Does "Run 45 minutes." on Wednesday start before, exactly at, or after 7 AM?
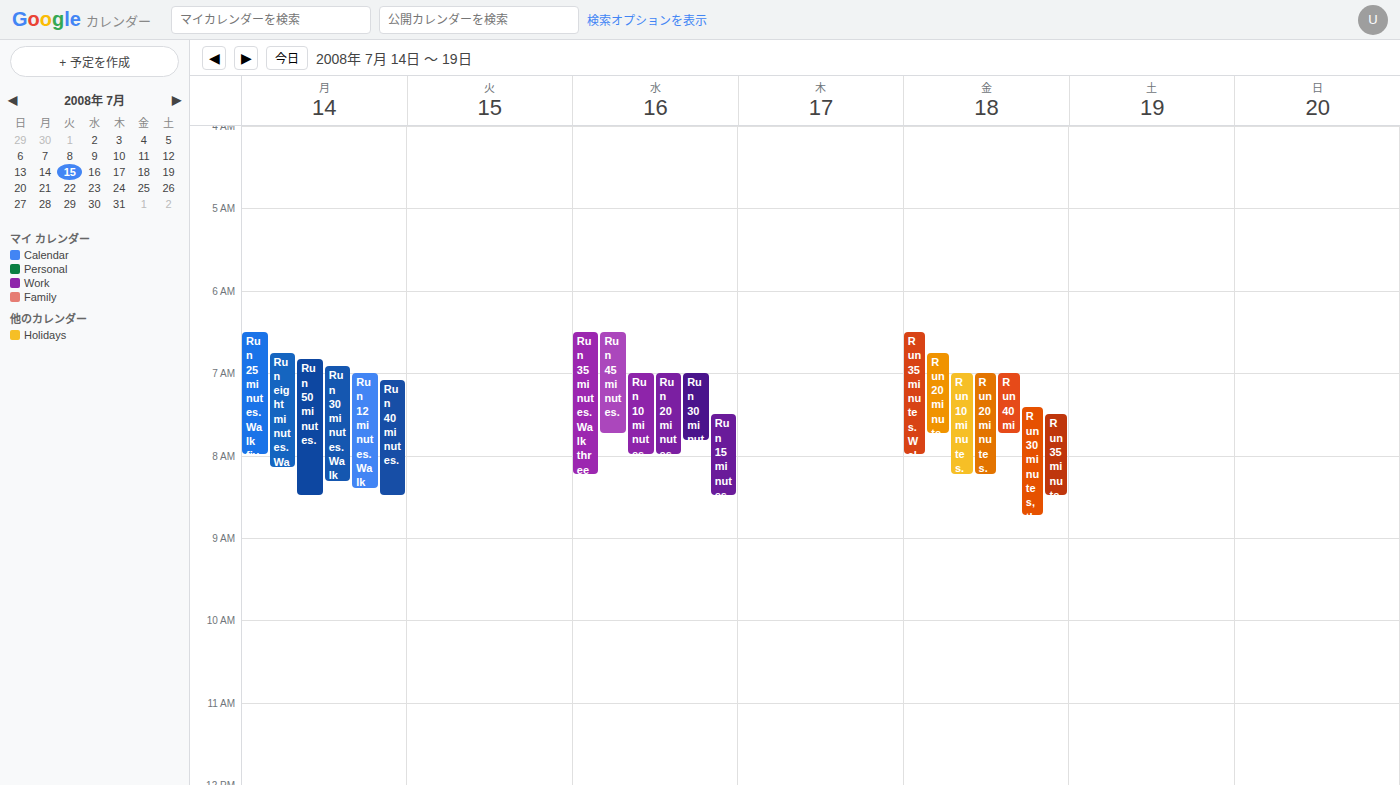
6:30 AM -- before 7 AM, 30 minutes above the 7 AM line.